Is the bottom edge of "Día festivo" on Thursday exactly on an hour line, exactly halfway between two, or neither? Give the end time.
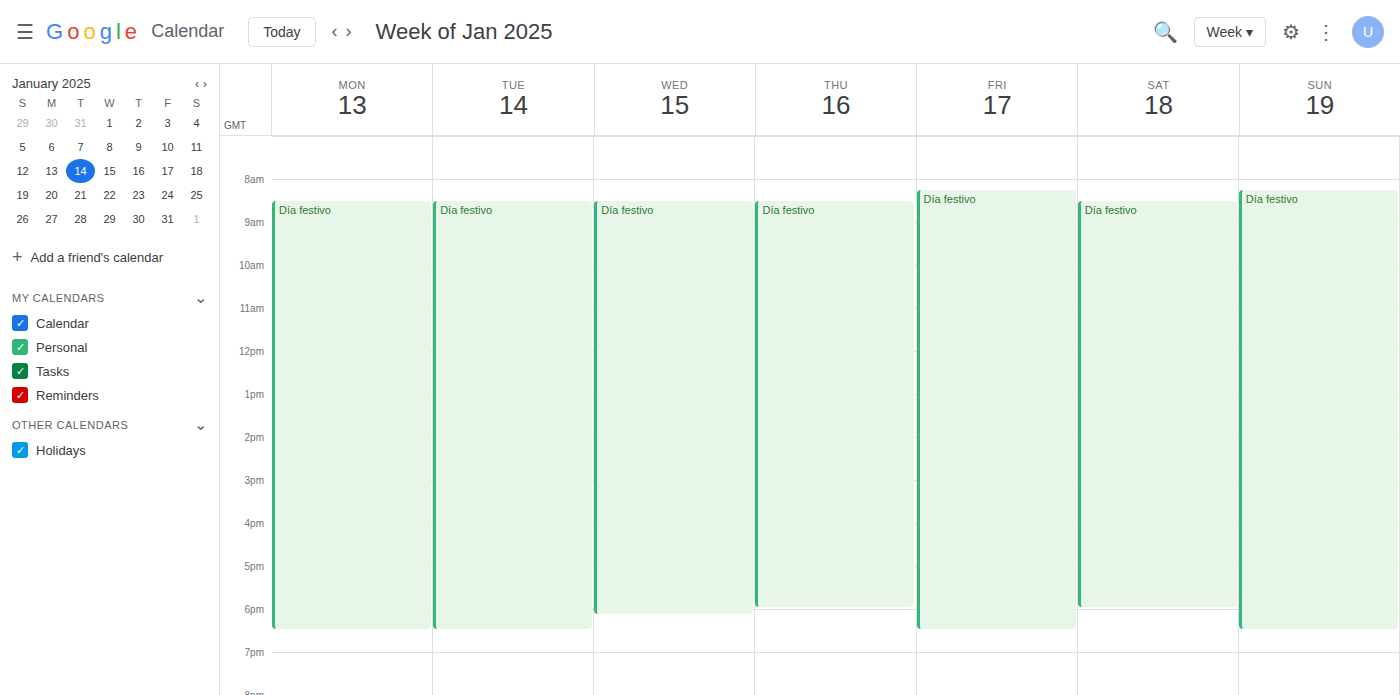
6:00 PM -- exactly on the 6 PM line.